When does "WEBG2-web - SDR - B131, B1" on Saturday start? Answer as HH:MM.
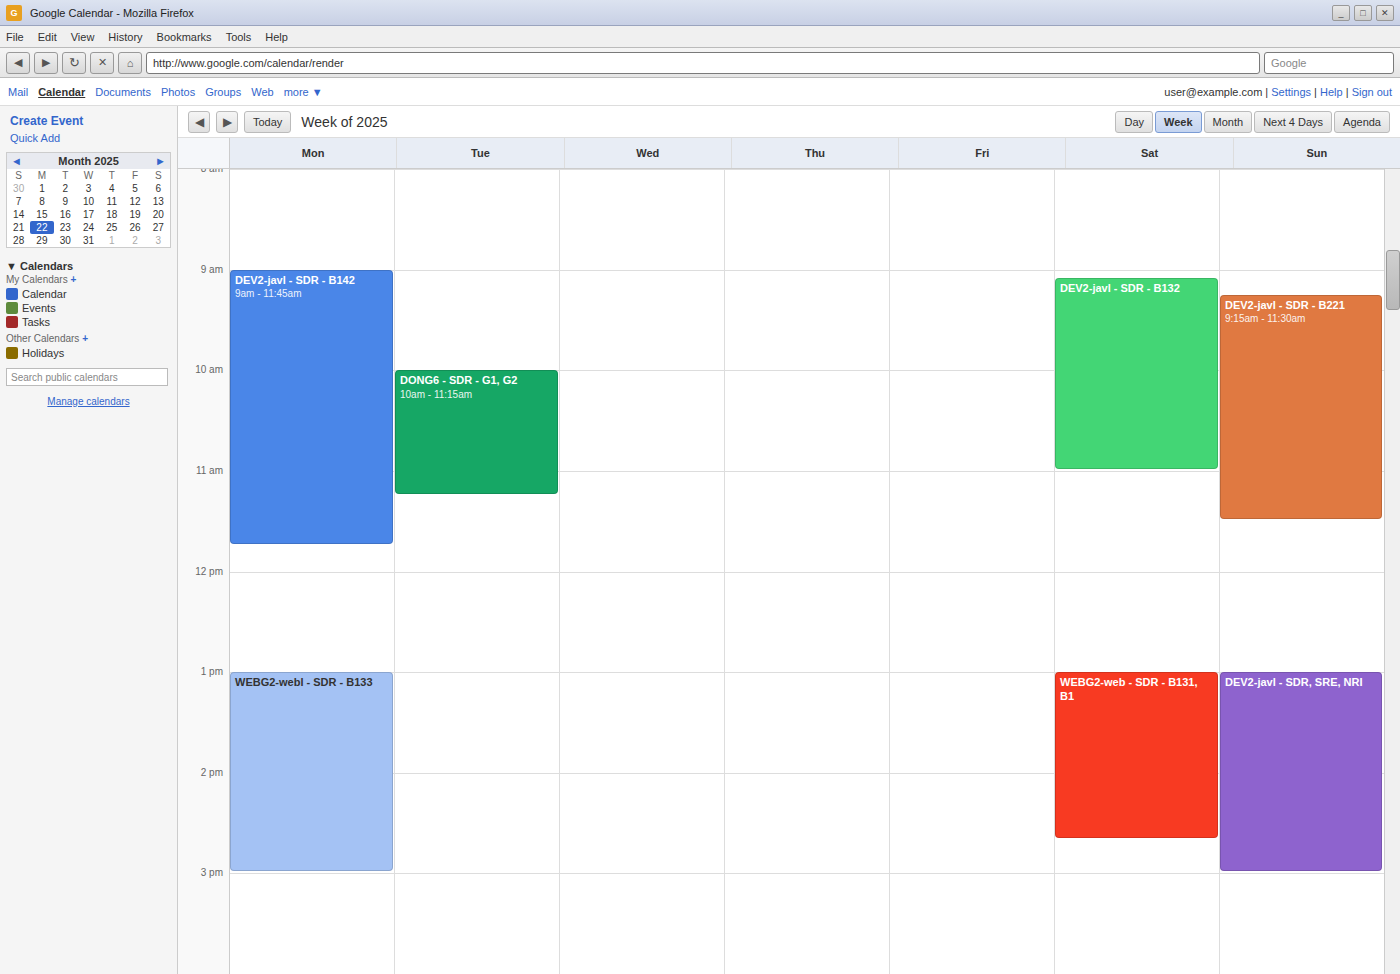
13:00